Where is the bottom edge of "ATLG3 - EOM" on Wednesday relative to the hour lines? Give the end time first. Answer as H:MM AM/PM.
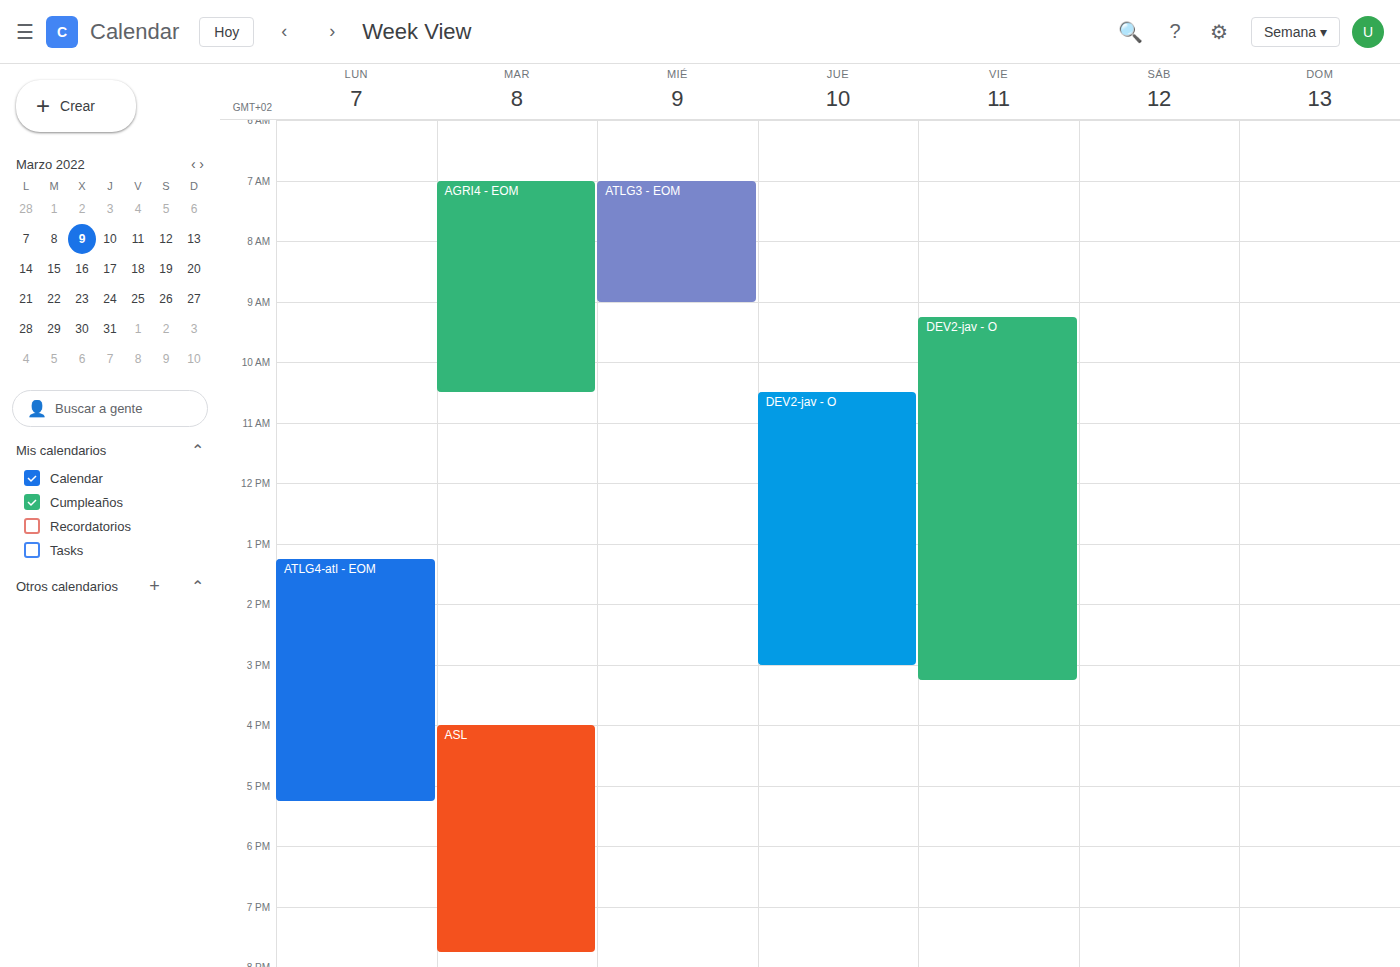
9:00 AM -- exactly on the 9 AM line.